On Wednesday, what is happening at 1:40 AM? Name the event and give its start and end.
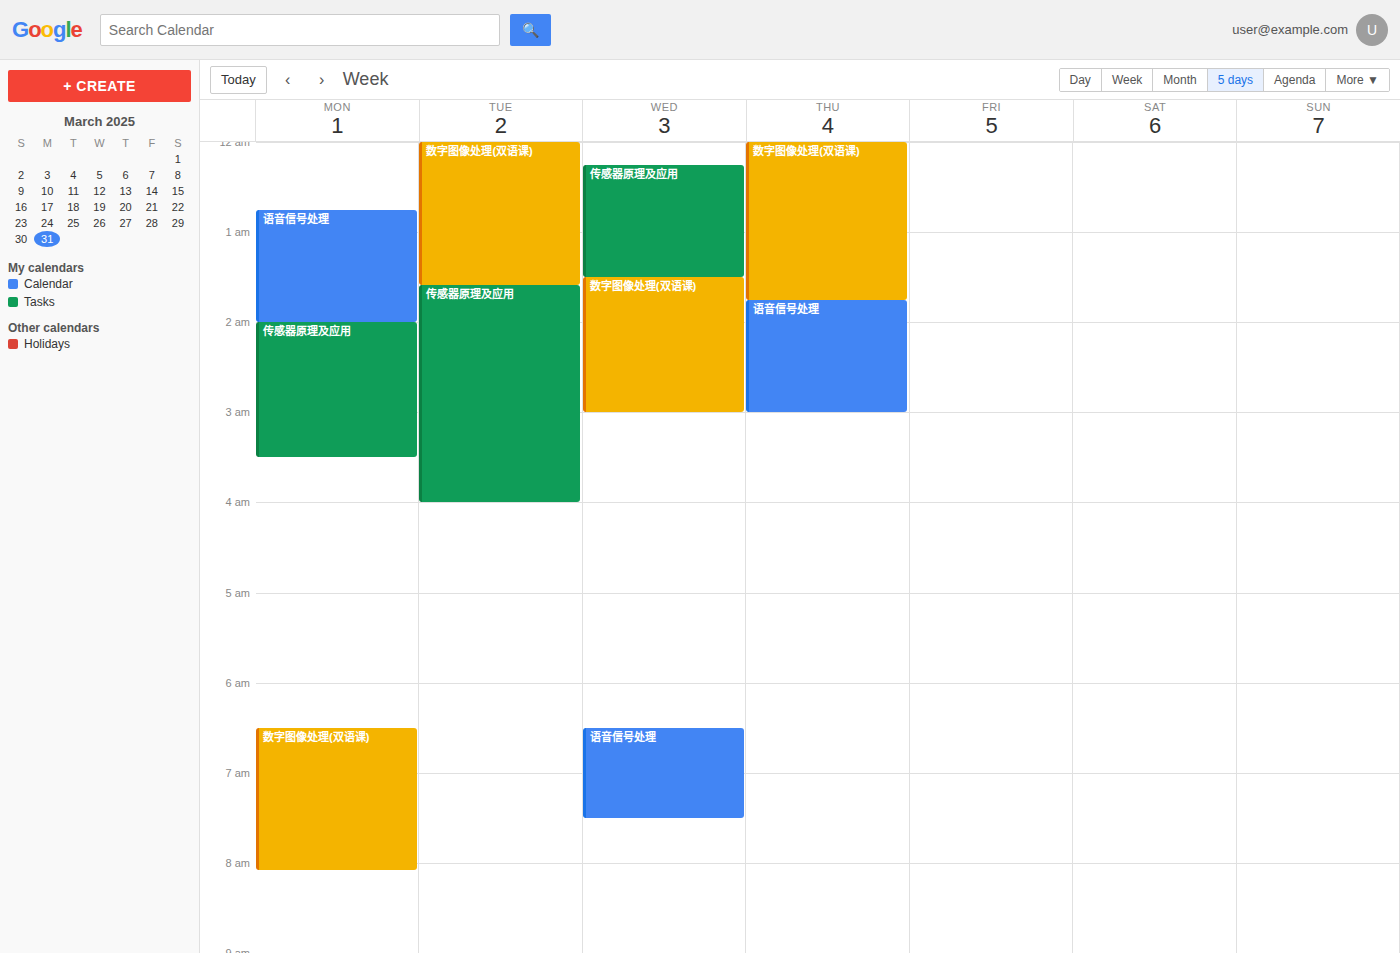
"数字图像处理(双语课)", 1:30 AM to 3:00 AM